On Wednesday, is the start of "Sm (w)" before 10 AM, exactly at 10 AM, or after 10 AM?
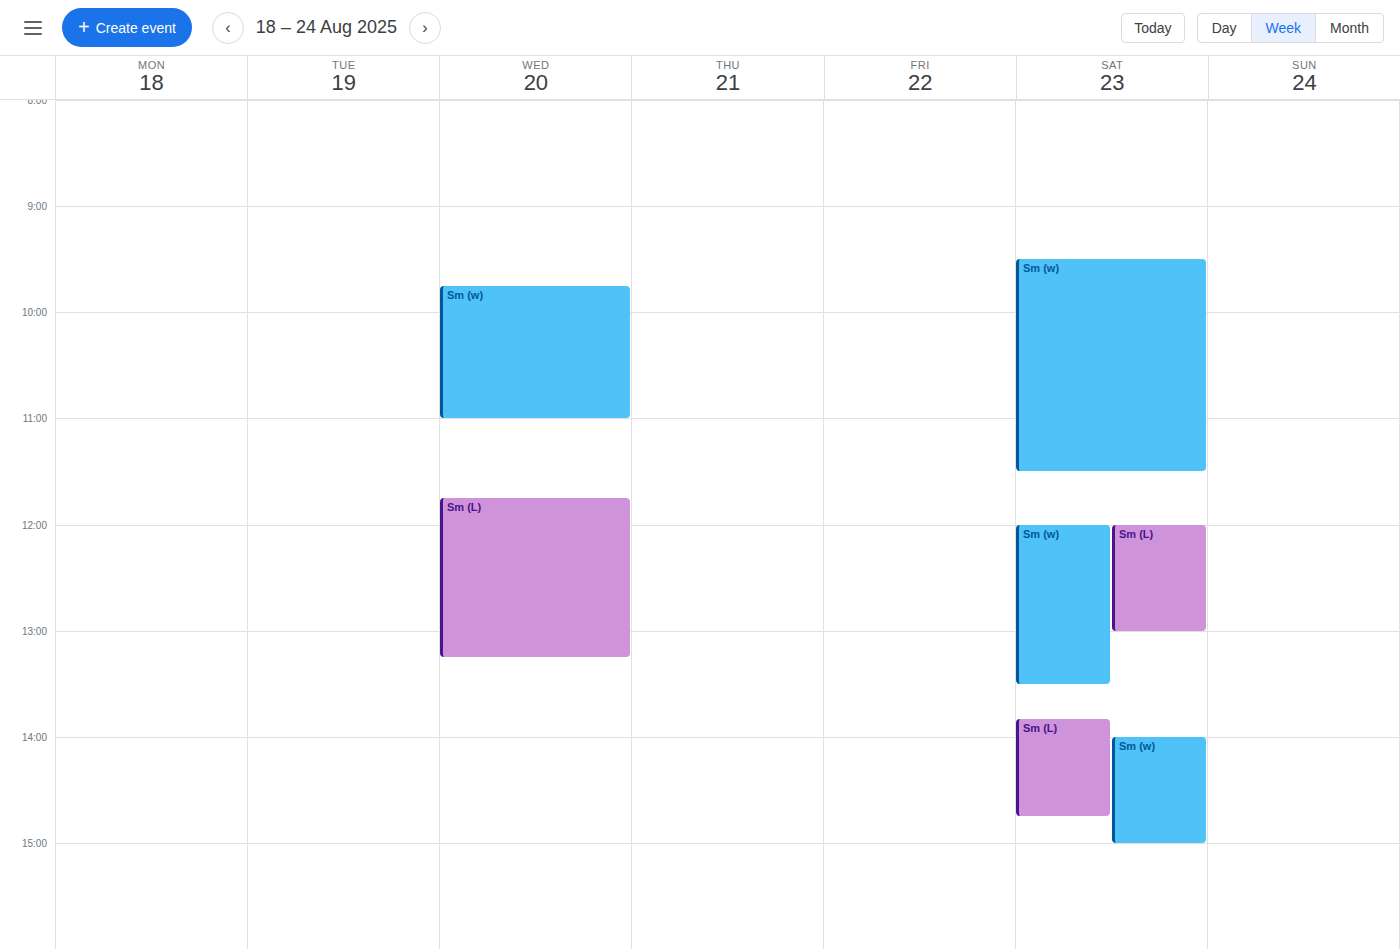
9:45 AM -- before 10 AM, 15 minutes above the 10 AM line.